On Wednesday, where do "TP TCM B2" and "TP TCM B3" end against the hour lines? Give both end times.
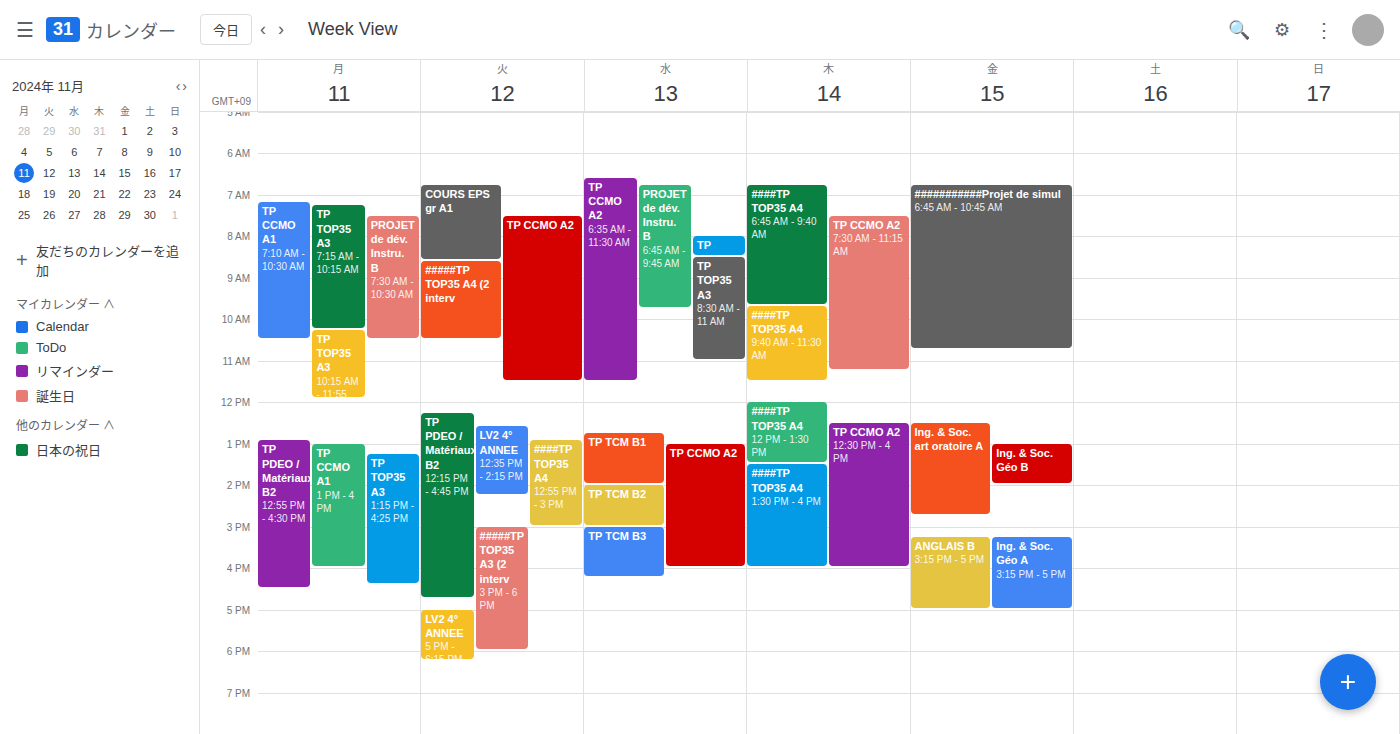
"TP TCM B2": 3:00 PM, exactly on the 3 PM line. "TP TCM B3": 4:15 PM, neither: a quarter of the way from the 4 PM line to the 5 PM line.